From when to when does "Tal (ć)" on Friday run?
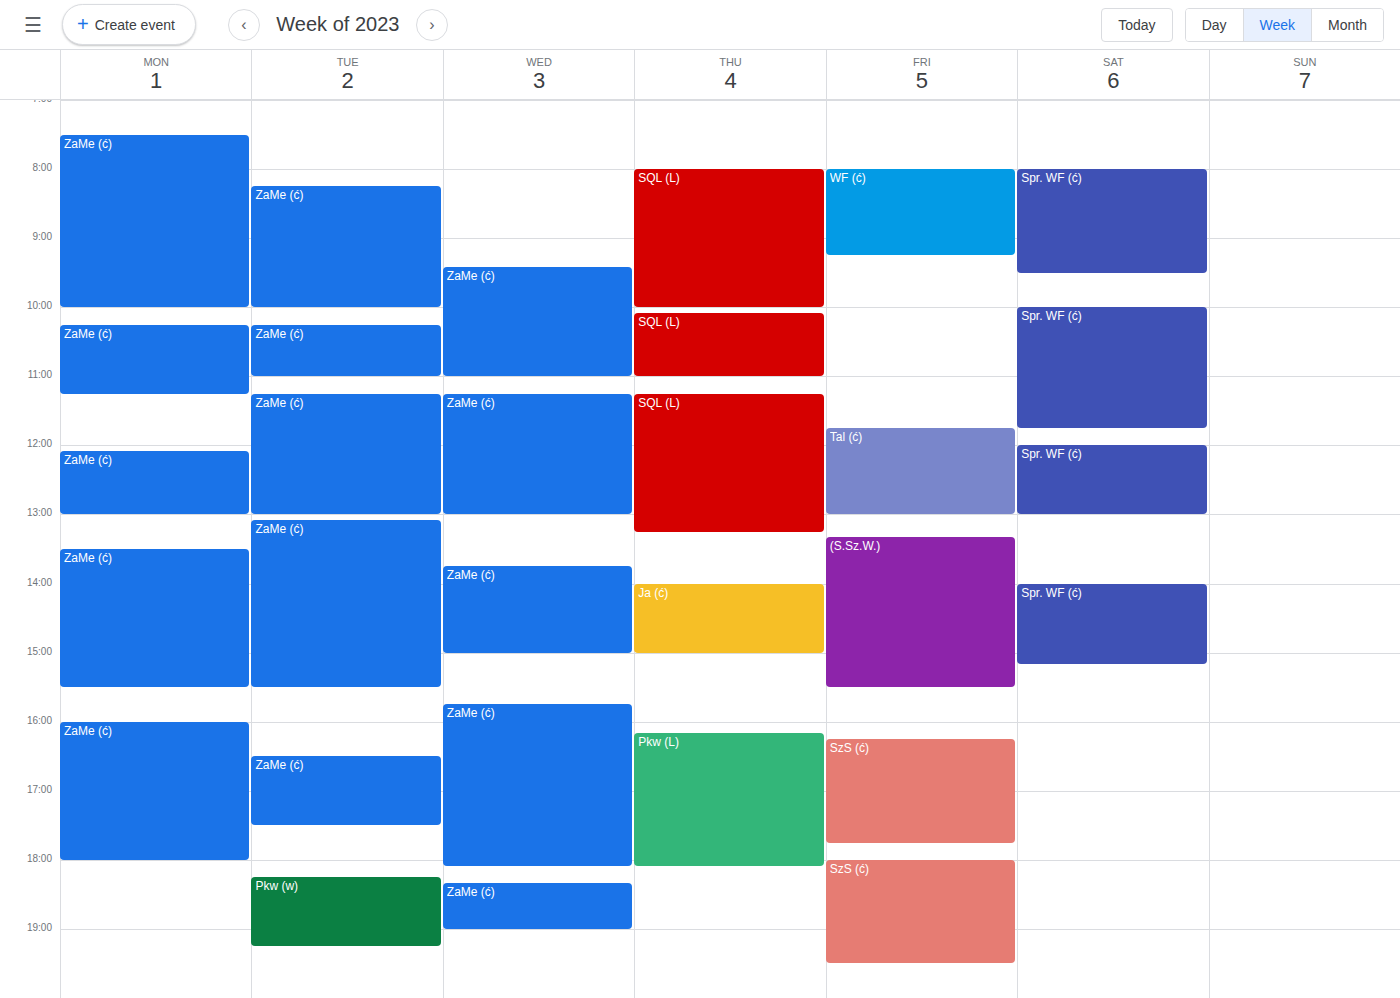
11:45 AM to 1:00 PM